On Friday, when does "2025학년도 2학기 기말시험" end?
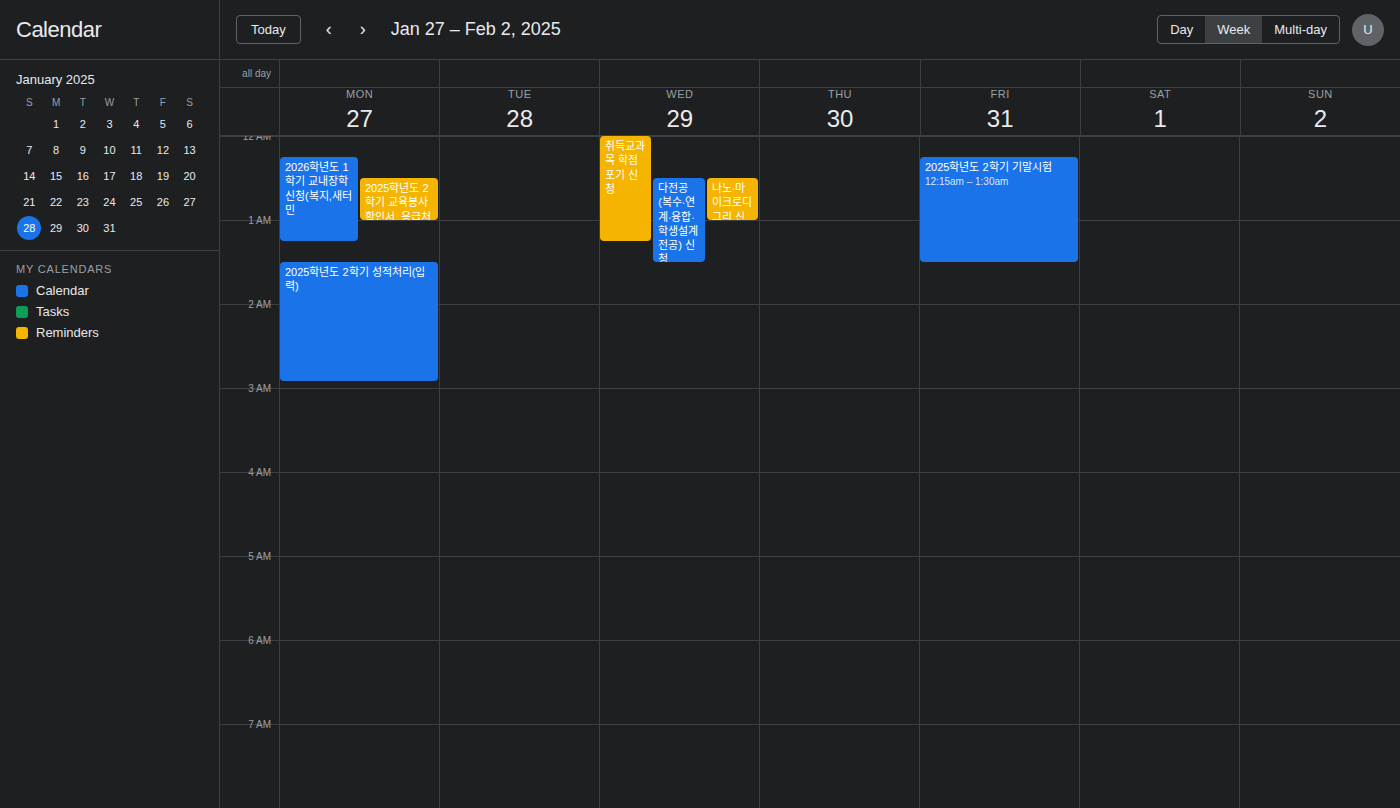
1:30 AM